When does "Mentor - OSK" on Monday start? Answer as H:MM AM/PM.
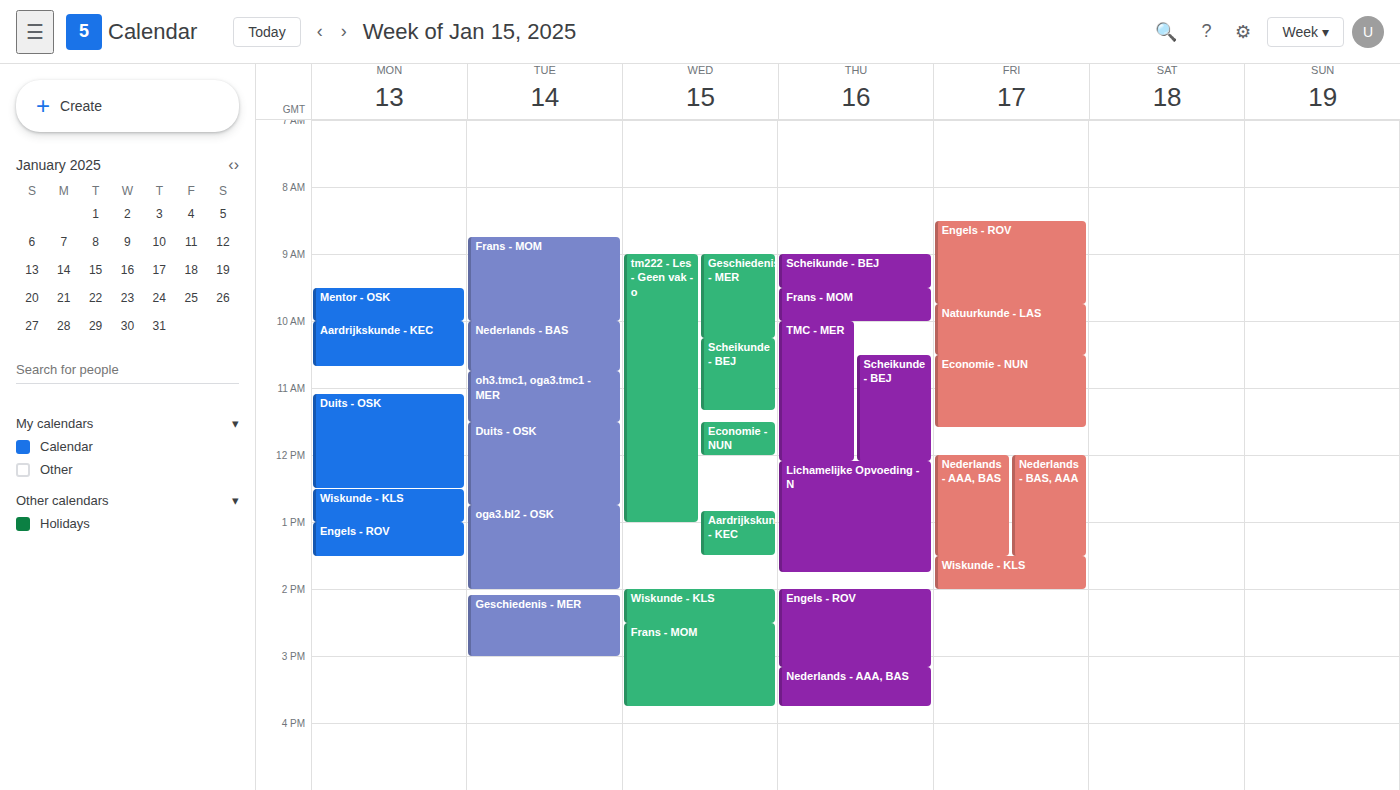
9:30 AM